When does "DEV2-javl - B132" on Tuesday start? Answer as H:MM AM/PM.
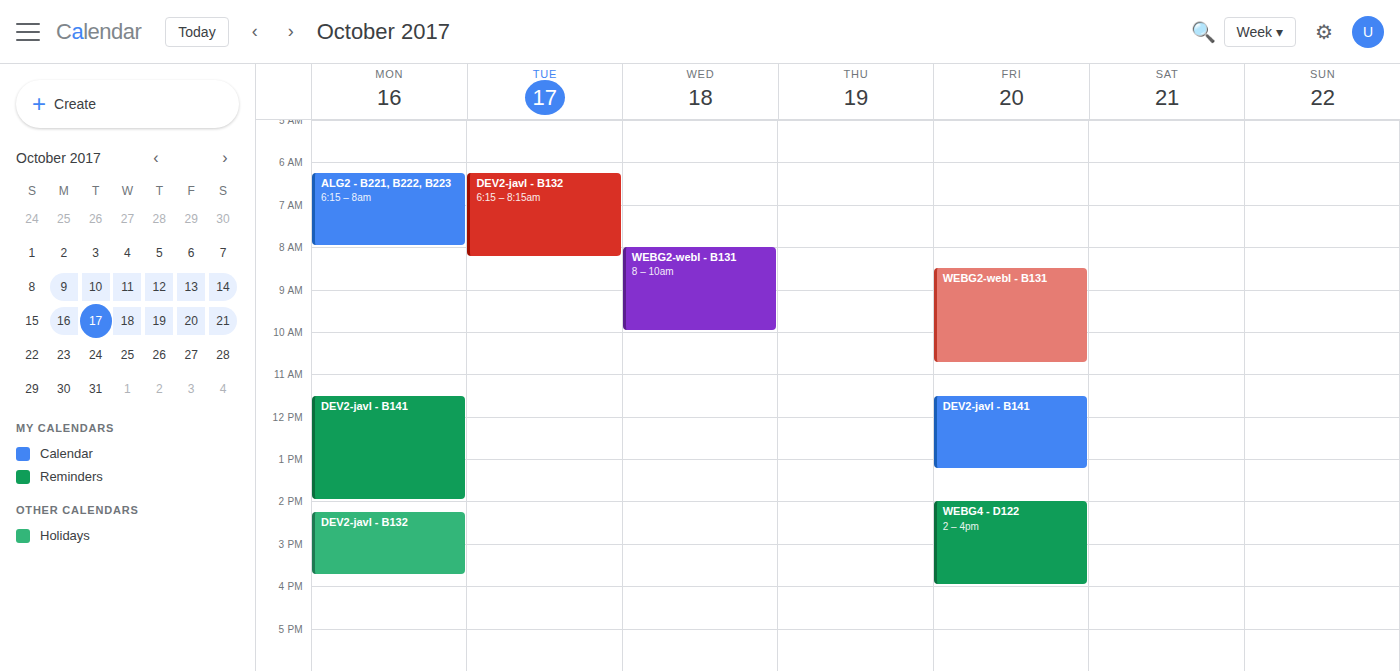
6:15 AM